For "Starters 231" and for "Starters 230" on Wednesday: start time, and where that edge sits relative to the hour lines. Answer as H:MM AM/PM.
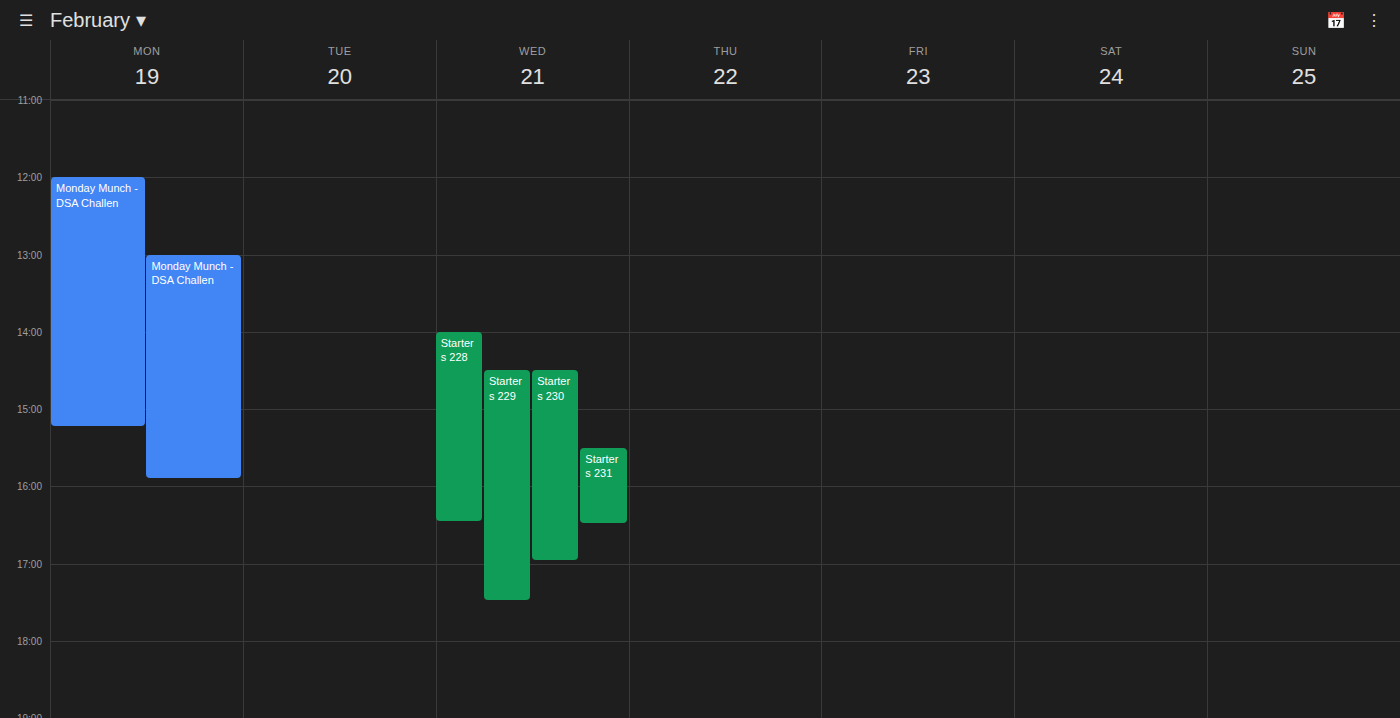
"Starters 231": 3:30 PM, halfway between the 3 PM and 4 PM lines. "Starters 230": 2:30 PM, halfway between the 2 PM and 3 PM lines.